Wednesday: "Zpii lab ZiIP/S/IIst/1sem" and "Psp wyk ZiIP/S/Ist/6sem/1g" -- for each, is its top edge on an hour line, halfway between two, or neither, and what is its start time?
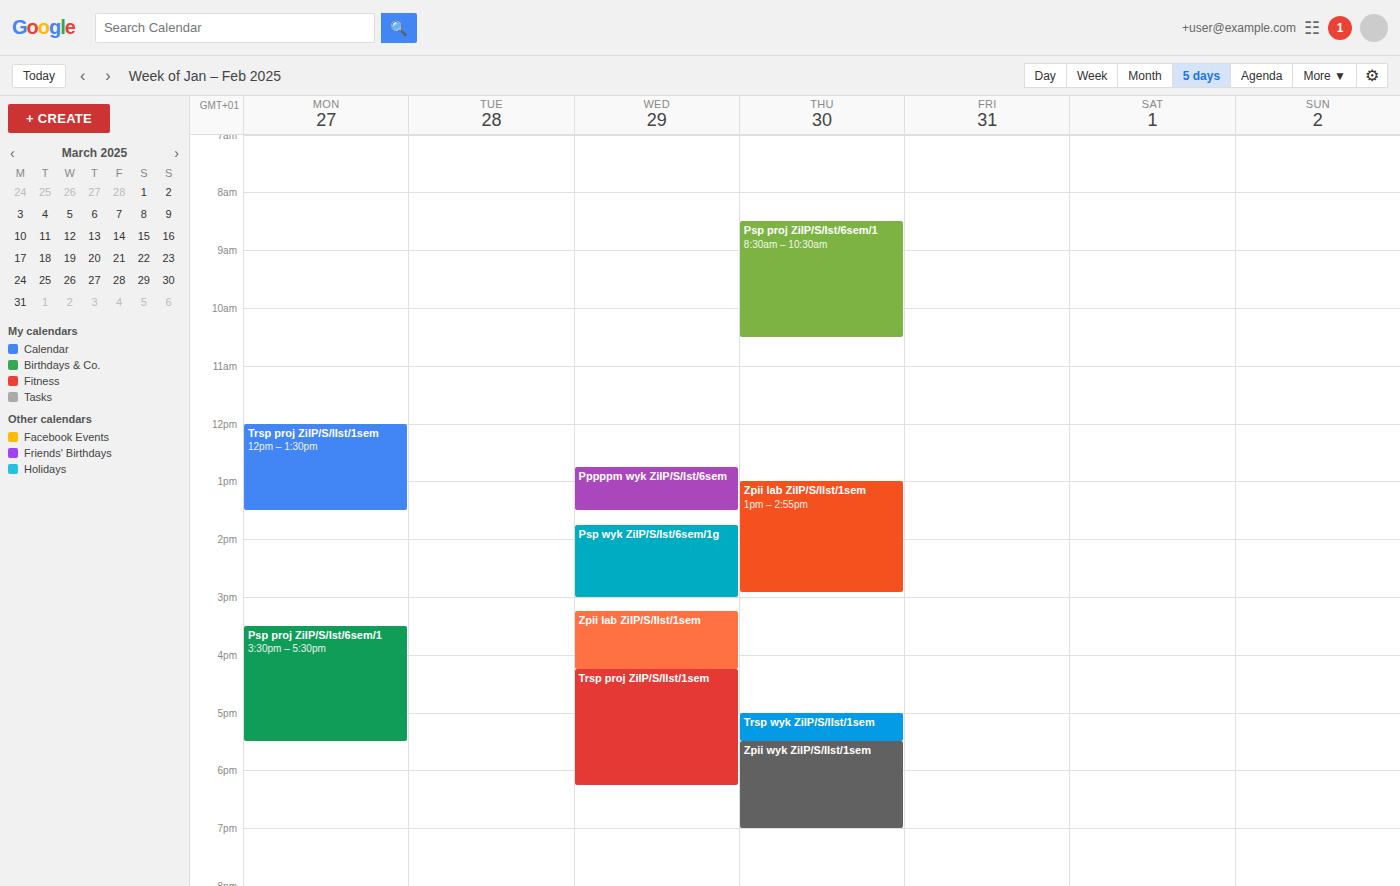
"Zpii lab ZiIP/S/IIst/1sem": 3:15 PM, neither: a quarter of the way from the 3 PM line to the 4 PM line. "Psp wyk ZiIP/S/Ist/6sem/1g": 1:45 PM, neither: three quarters of the way from the 1 PM line to the 2 PM line.